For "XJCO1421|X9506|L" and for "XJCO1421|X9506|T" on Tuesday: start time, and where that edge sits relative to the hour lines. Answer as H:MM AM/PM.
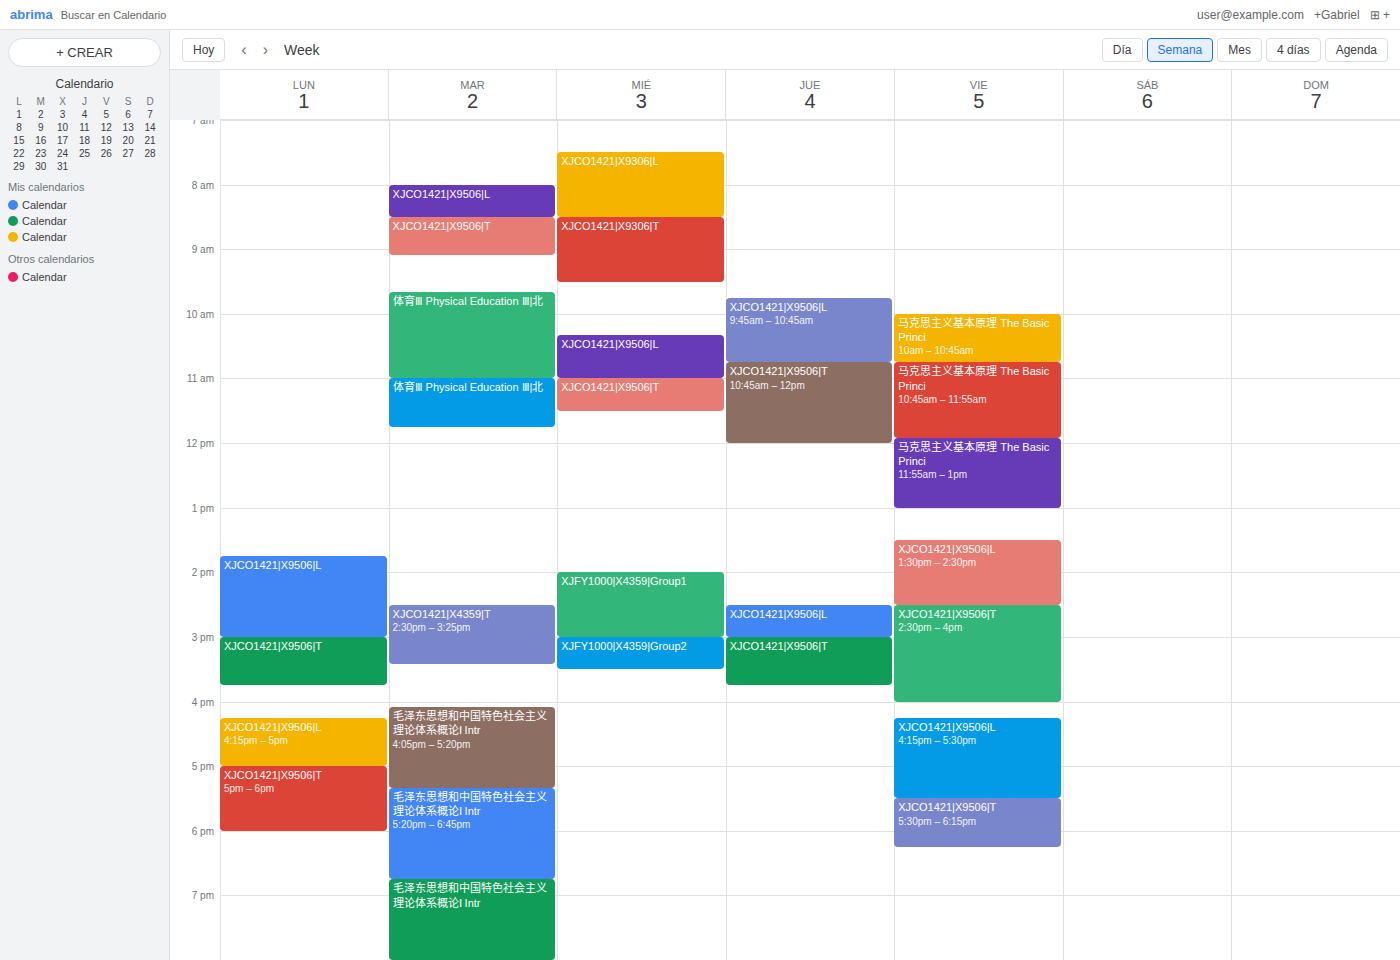
"XJCO1421|X9506|L": 8:00 AM, exactly on the 8 AM line. "XJCO1421|X9506|T": 8:30 AM, halfway between the 8 AM and 9 AM lines.